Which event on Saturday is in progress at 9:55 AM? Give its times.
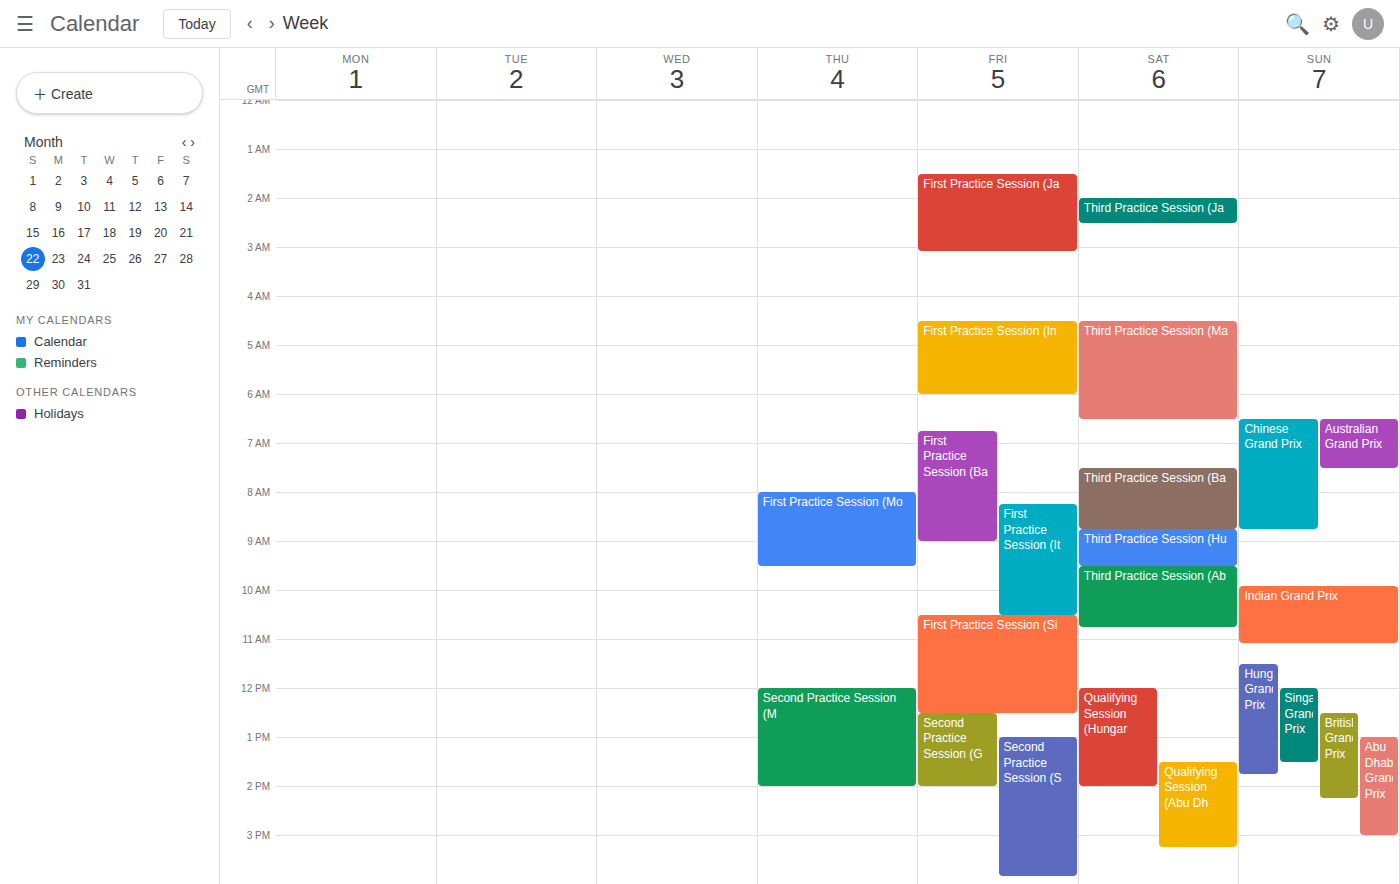
"Third Practice Session (Ab", 9:30 AM to 10:45 AM